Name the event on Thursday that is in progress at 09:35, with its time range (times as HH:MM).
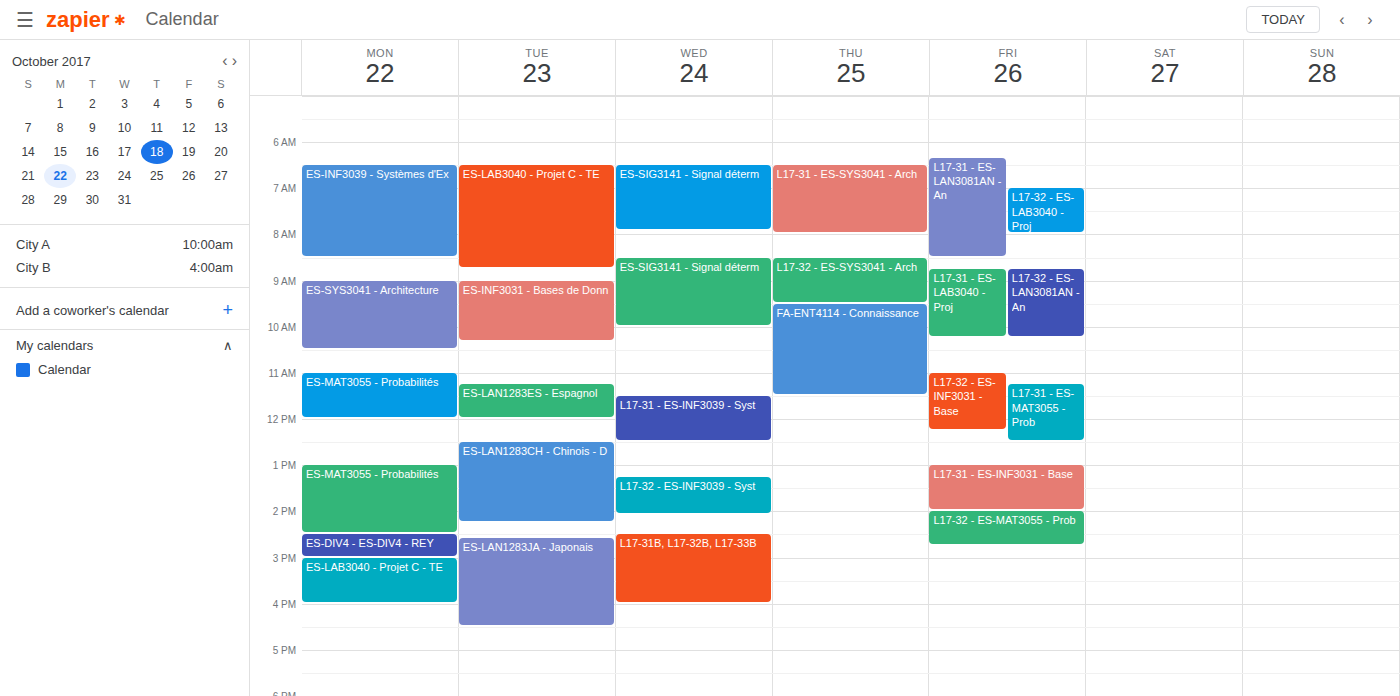
"FA-ENT4114 - Connaissance", 09:30 to 11:30